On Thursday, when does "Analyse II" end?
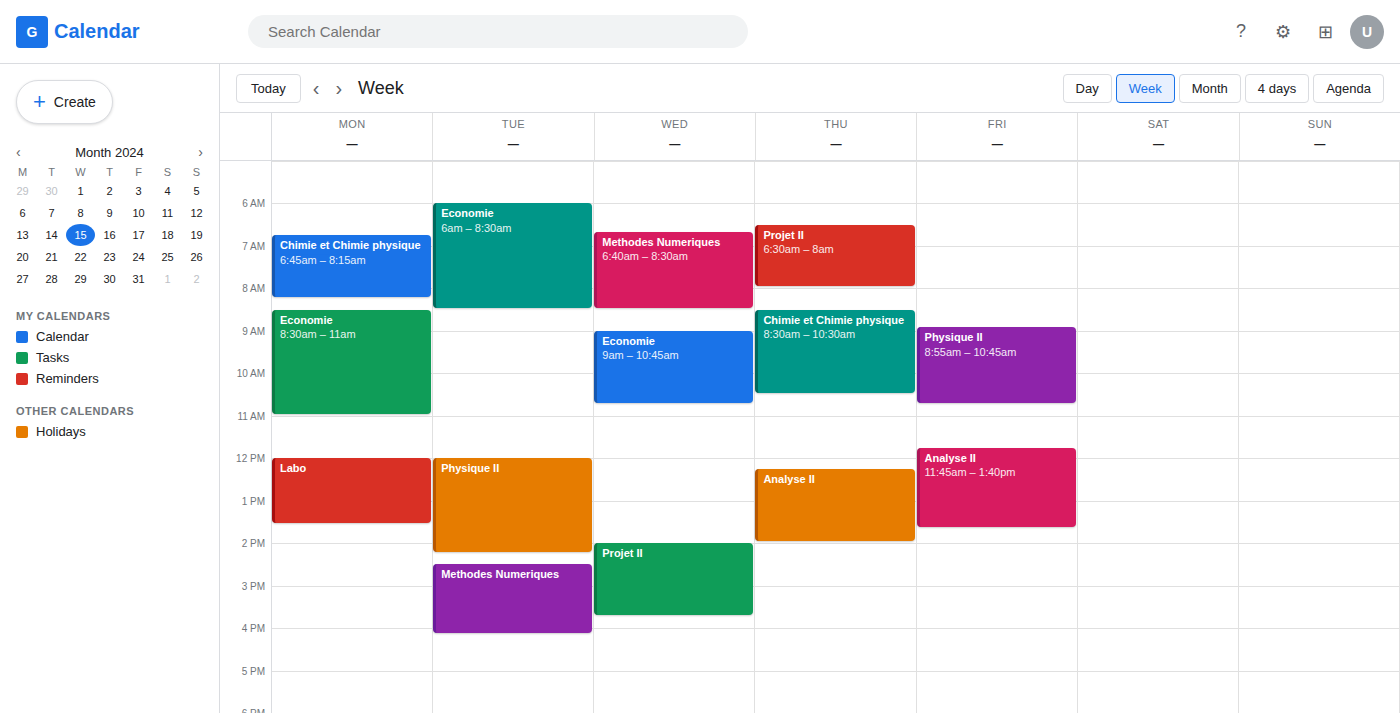
2:00 PM